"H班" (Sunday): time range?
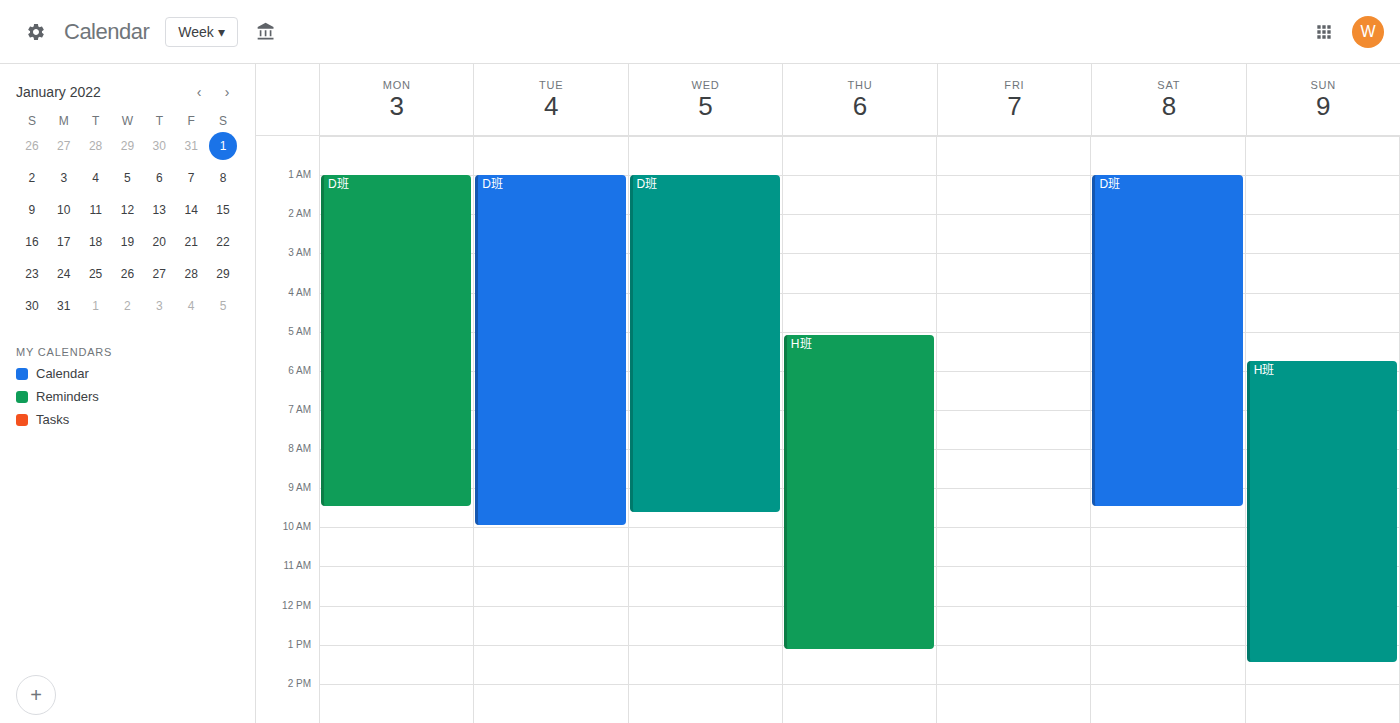
5:45 AM to 1:30 PM